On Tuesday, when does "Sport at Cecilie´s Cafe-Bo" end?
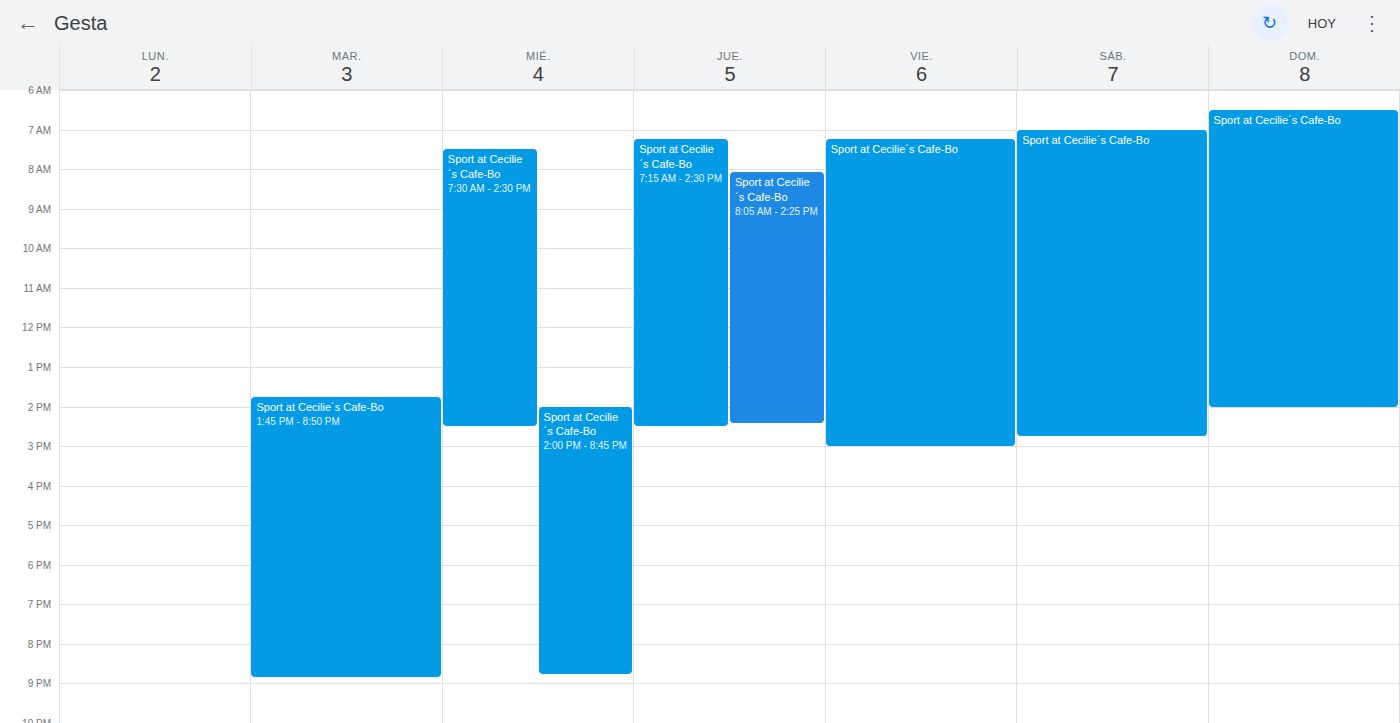
8:50 PM